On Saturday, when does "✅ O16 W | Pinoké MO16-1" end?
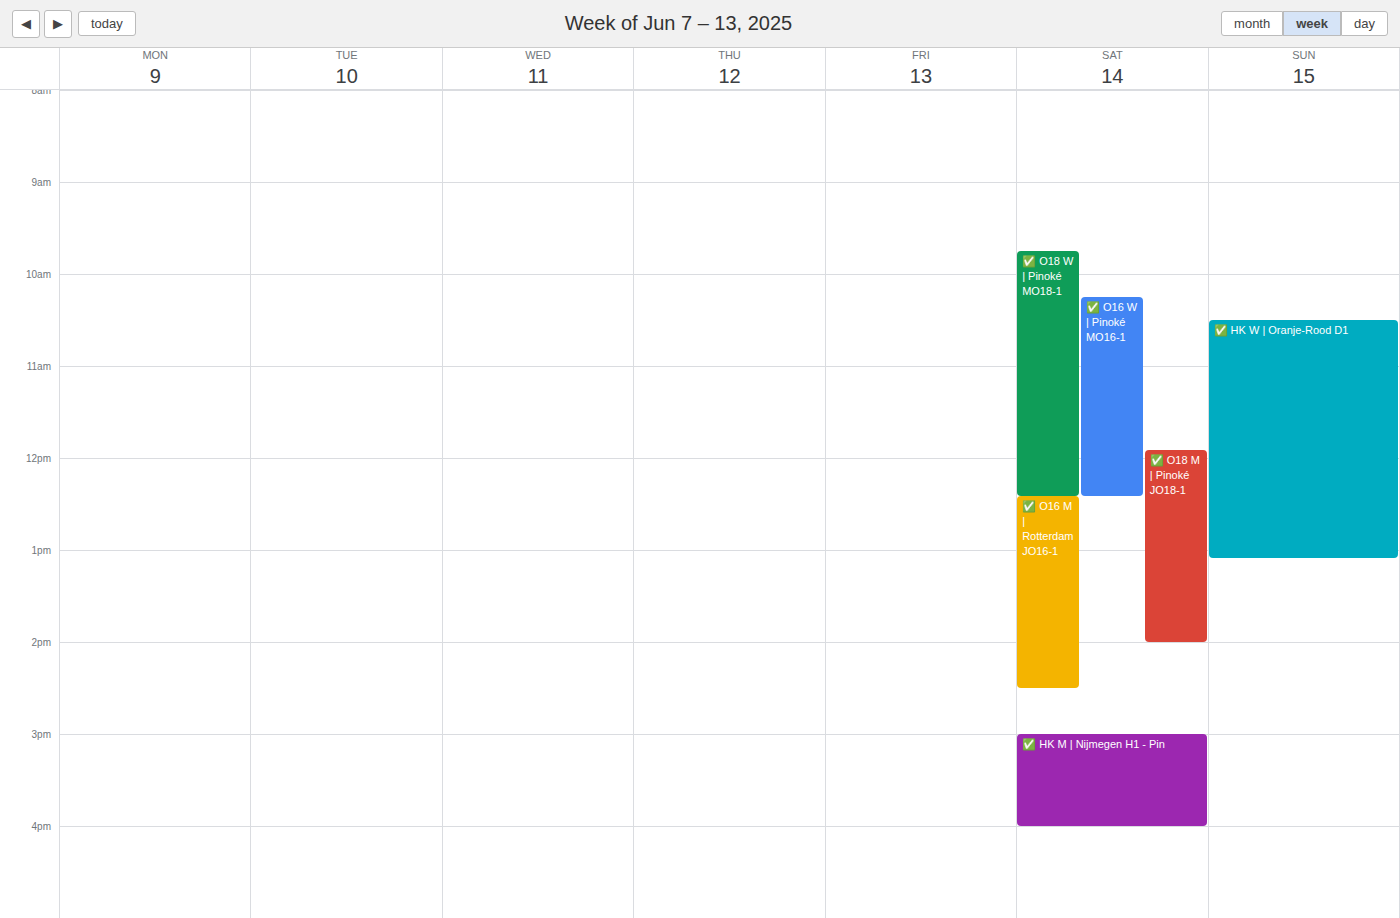
12:25 PM